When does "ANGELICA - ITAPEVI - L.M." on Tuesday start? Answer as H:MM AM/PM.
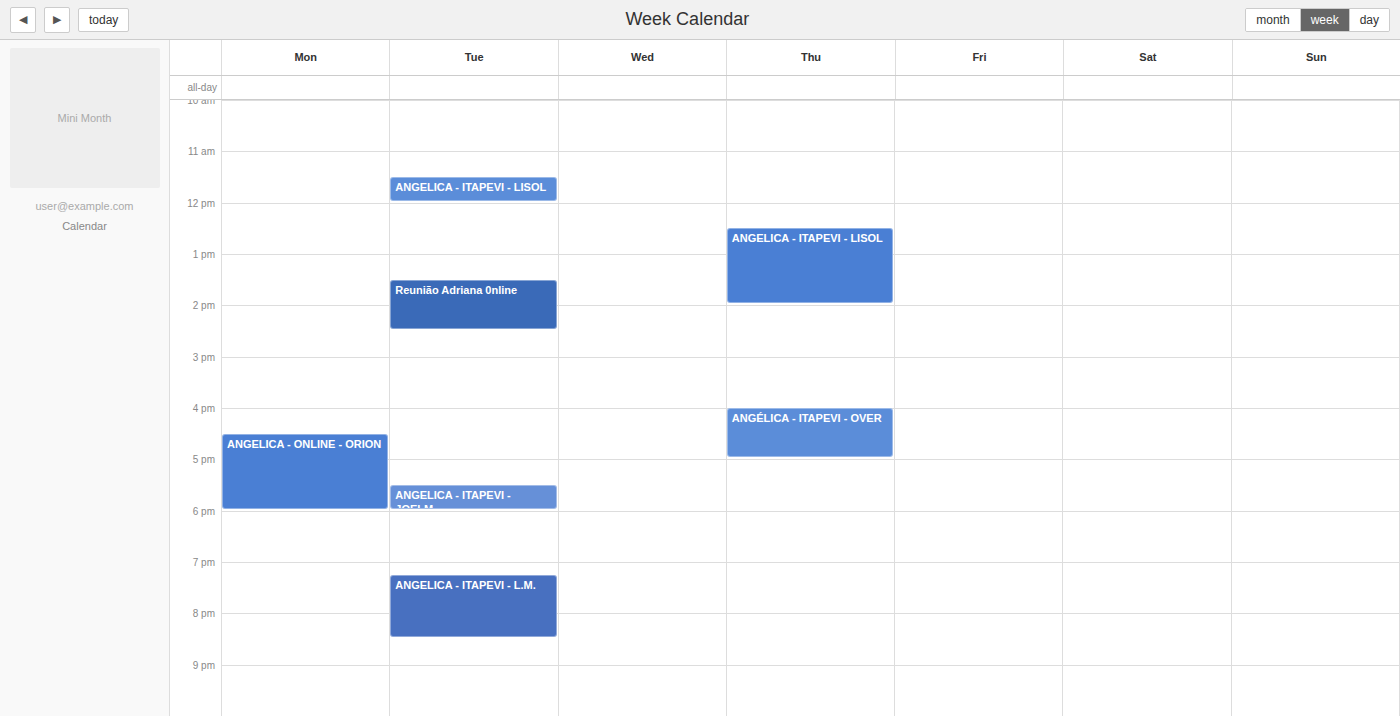
7:15 PM